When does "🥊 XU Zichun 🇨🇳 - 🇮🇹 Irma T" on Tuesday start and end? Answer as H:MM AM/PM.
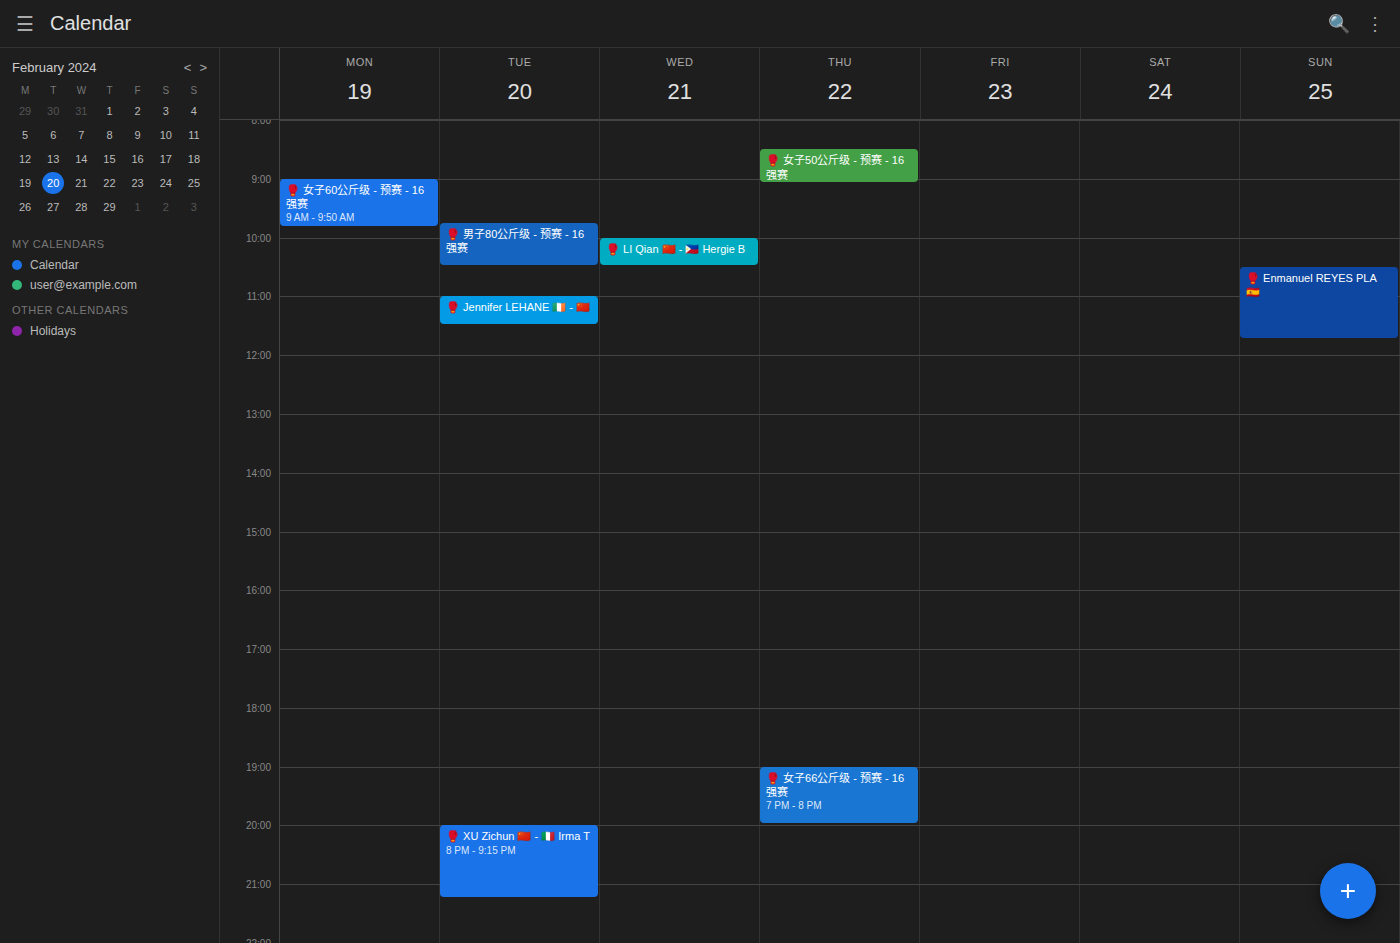
8:00 PM to 9:15 PM